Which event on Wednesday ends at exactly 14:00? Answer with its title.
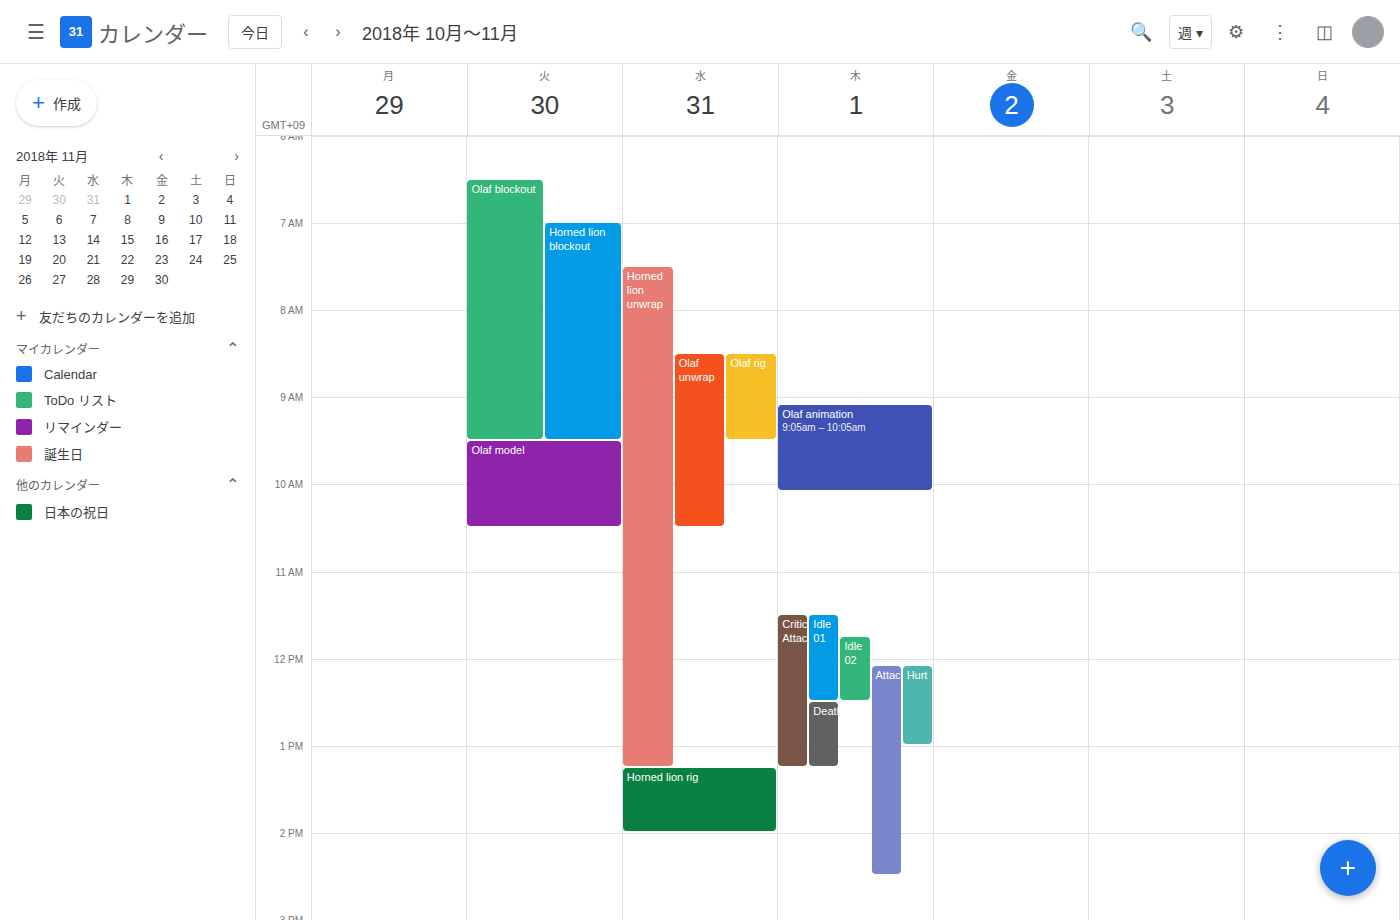
"Horned lion rig"